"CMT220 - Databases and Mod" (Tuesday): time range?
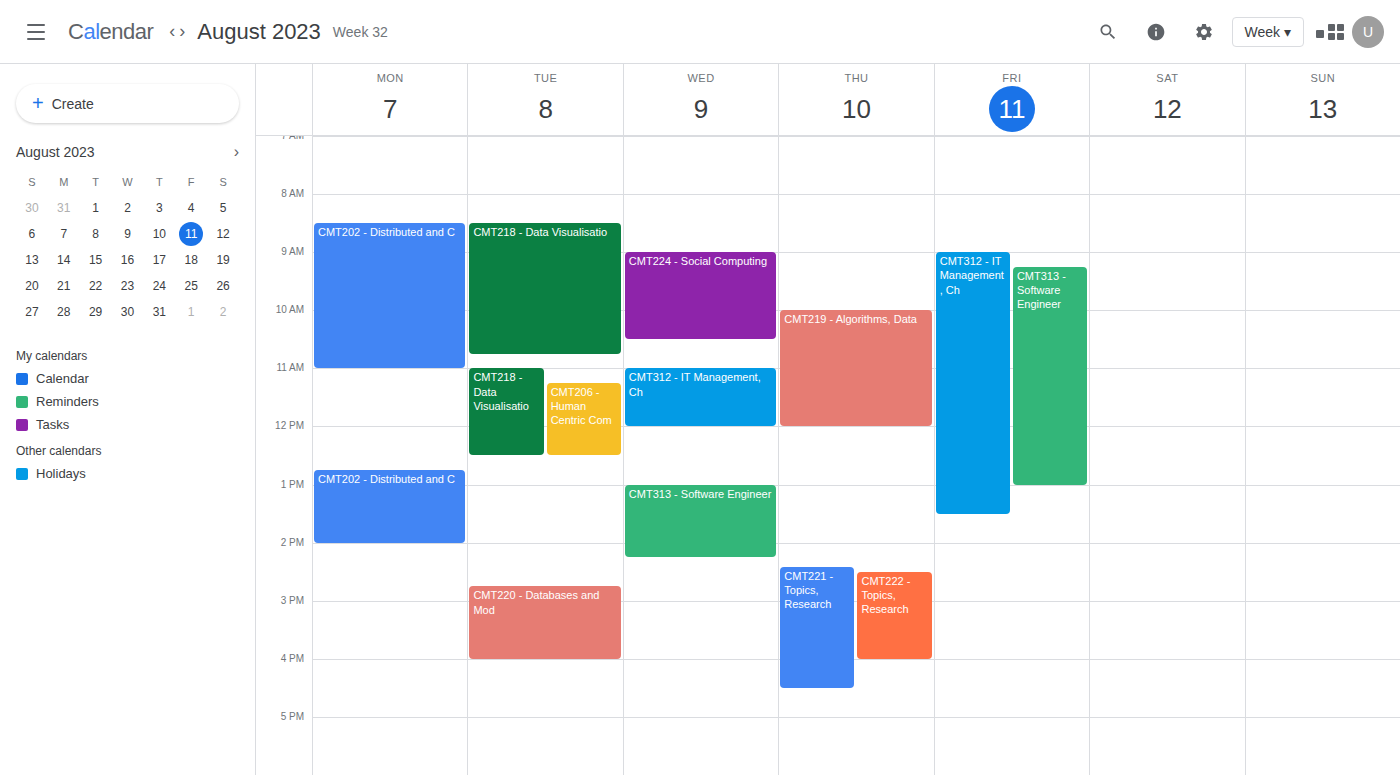
2:45 PM to 4:00 PM